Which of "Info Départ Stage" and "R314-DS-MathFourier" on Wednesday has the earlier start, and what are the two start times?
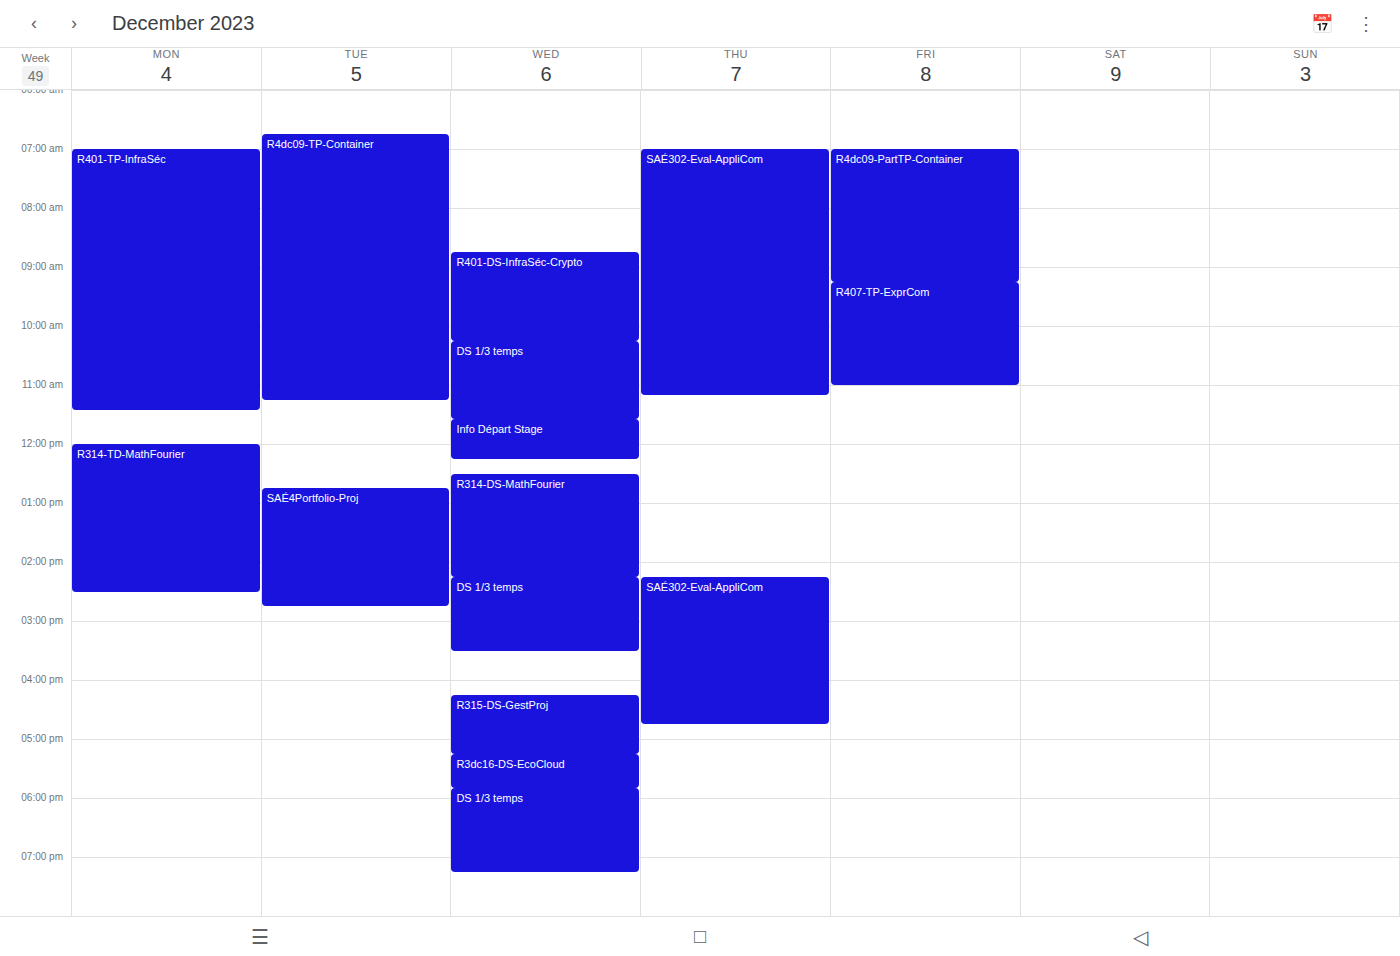
"Info Départ Stage" 11:35 AM; "R314-DS-MathFourier" 12:30 PM.